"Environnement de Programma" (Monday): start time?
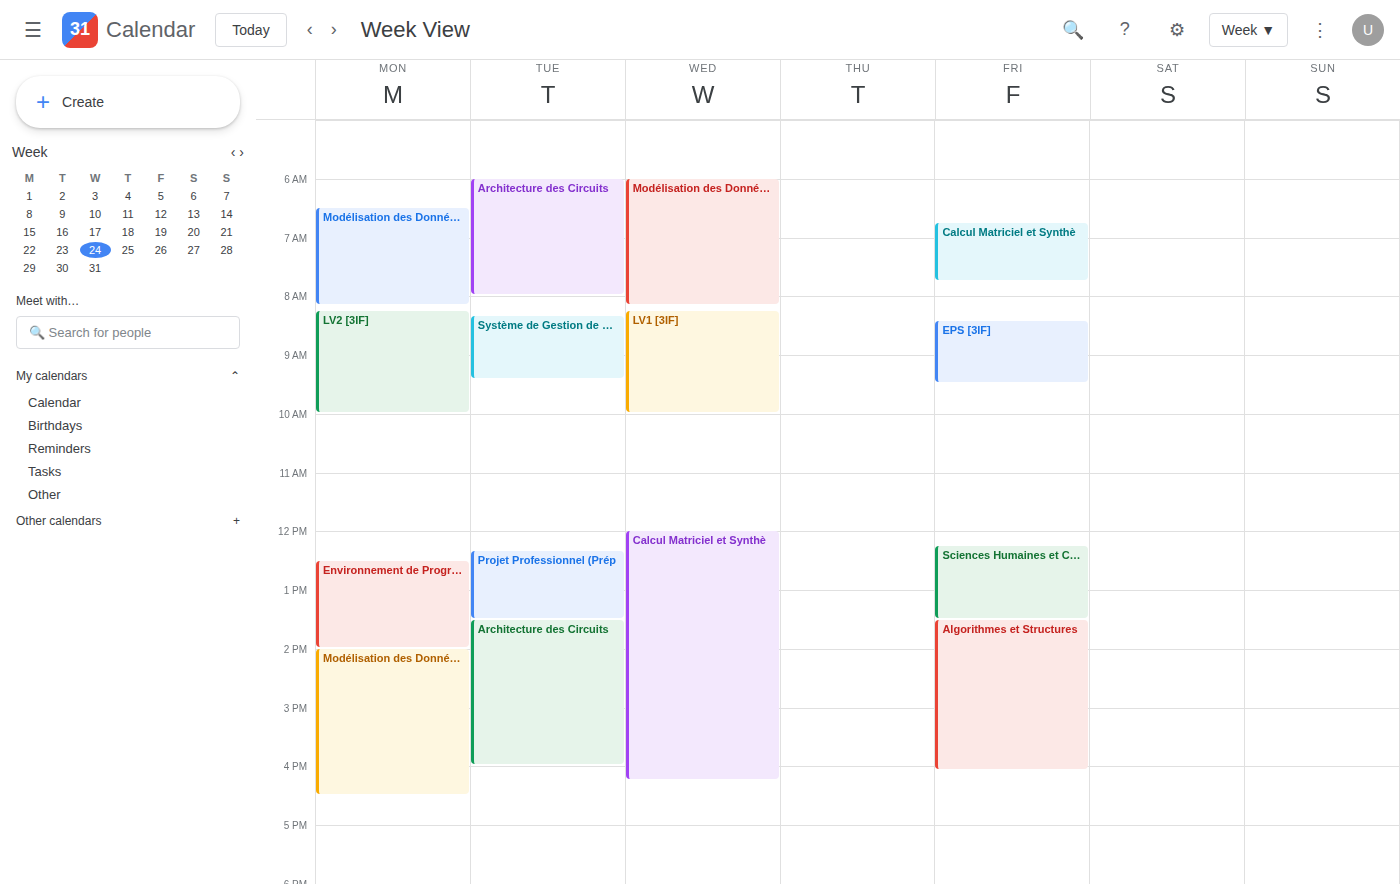
12:30 PM